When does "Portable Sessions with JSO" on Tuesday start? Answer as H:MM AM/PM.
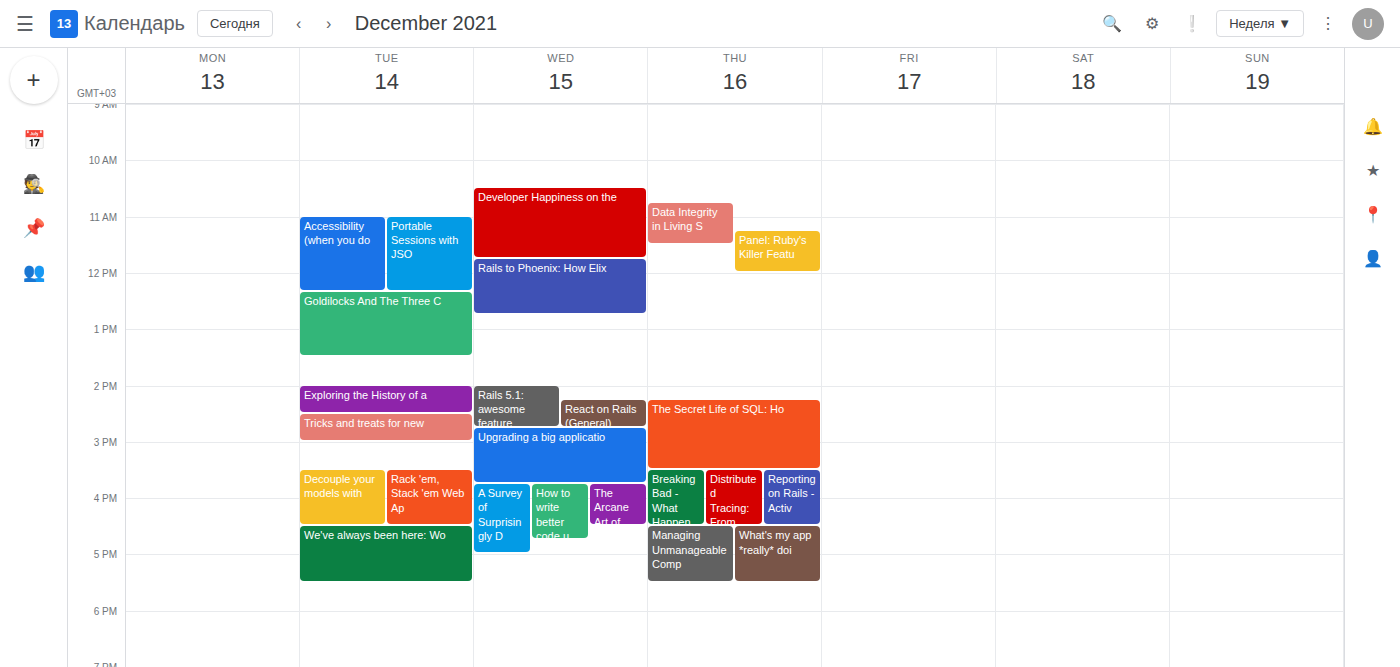
11:00 AM